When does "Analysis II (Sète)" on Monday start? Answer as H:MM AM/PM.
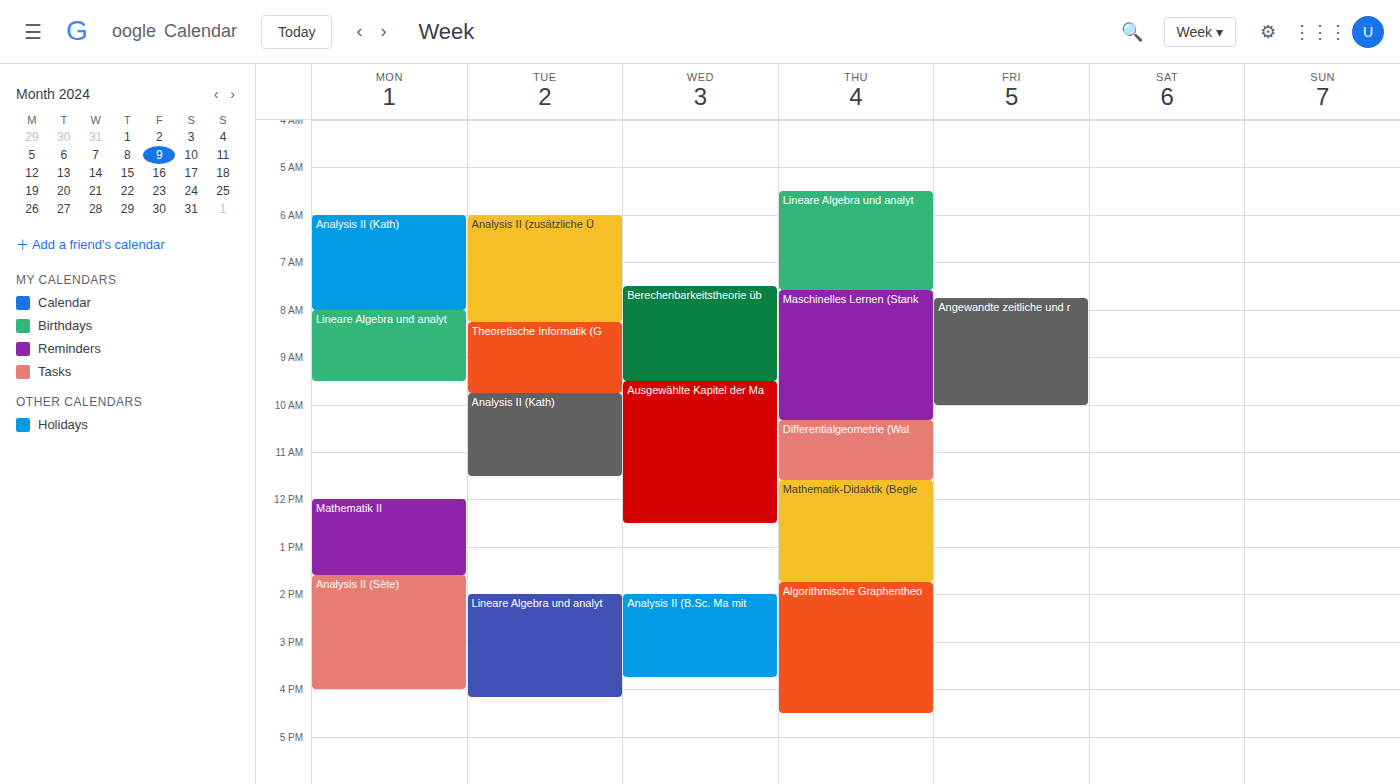
1:35 PM